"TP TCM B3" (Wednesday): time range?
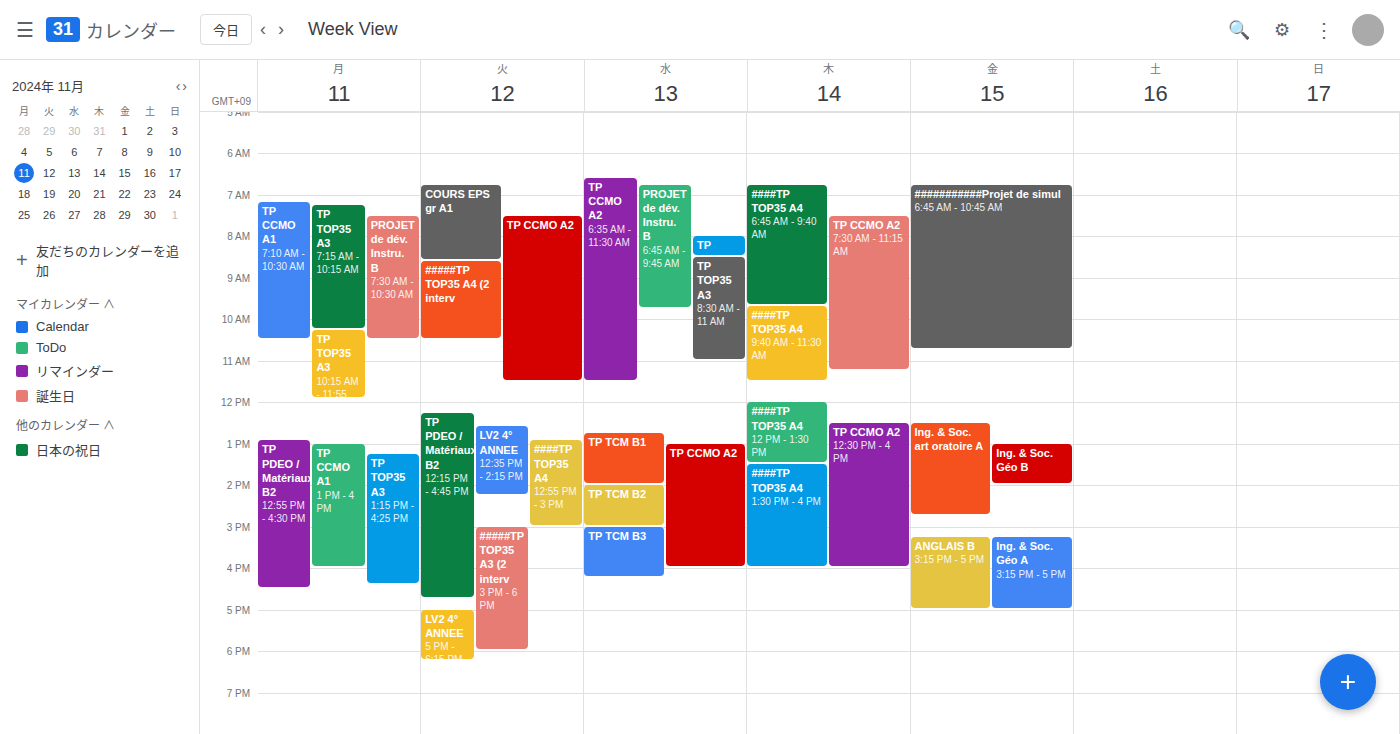
3:00 PM to 4:15 PM